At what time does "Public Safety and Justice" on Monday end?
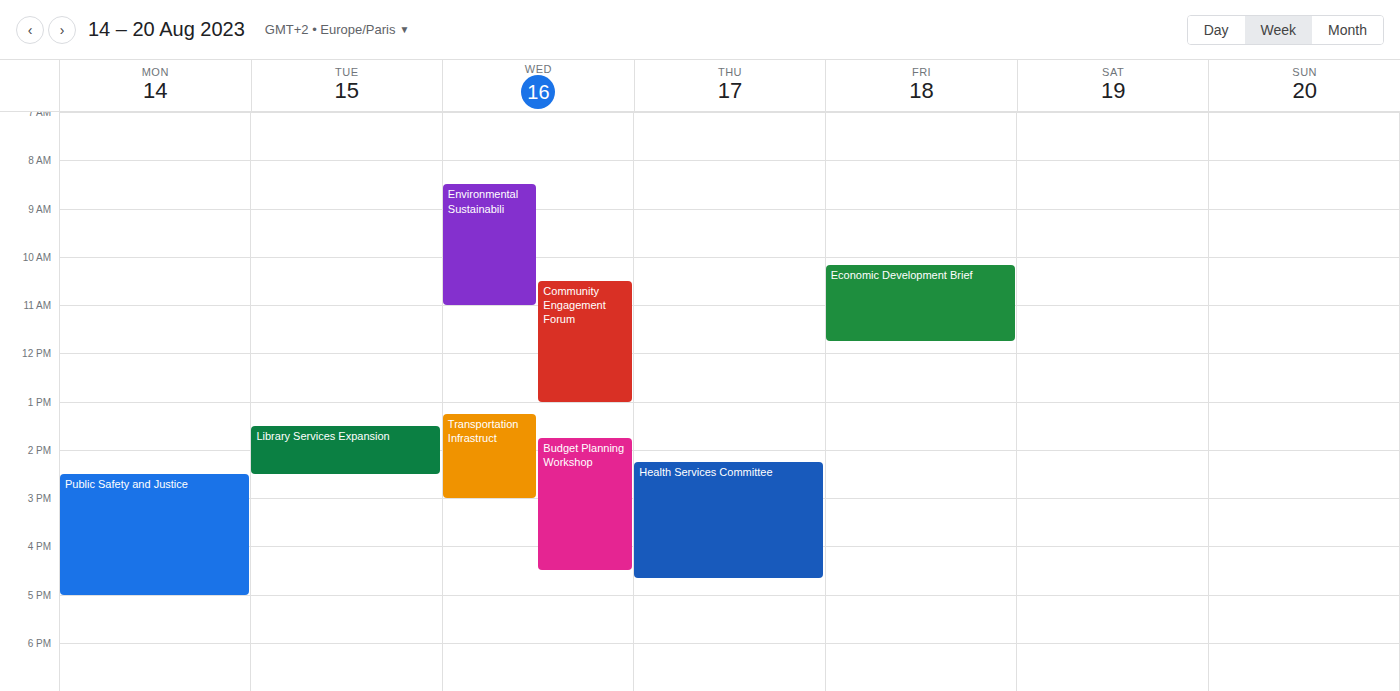
5:00 PM